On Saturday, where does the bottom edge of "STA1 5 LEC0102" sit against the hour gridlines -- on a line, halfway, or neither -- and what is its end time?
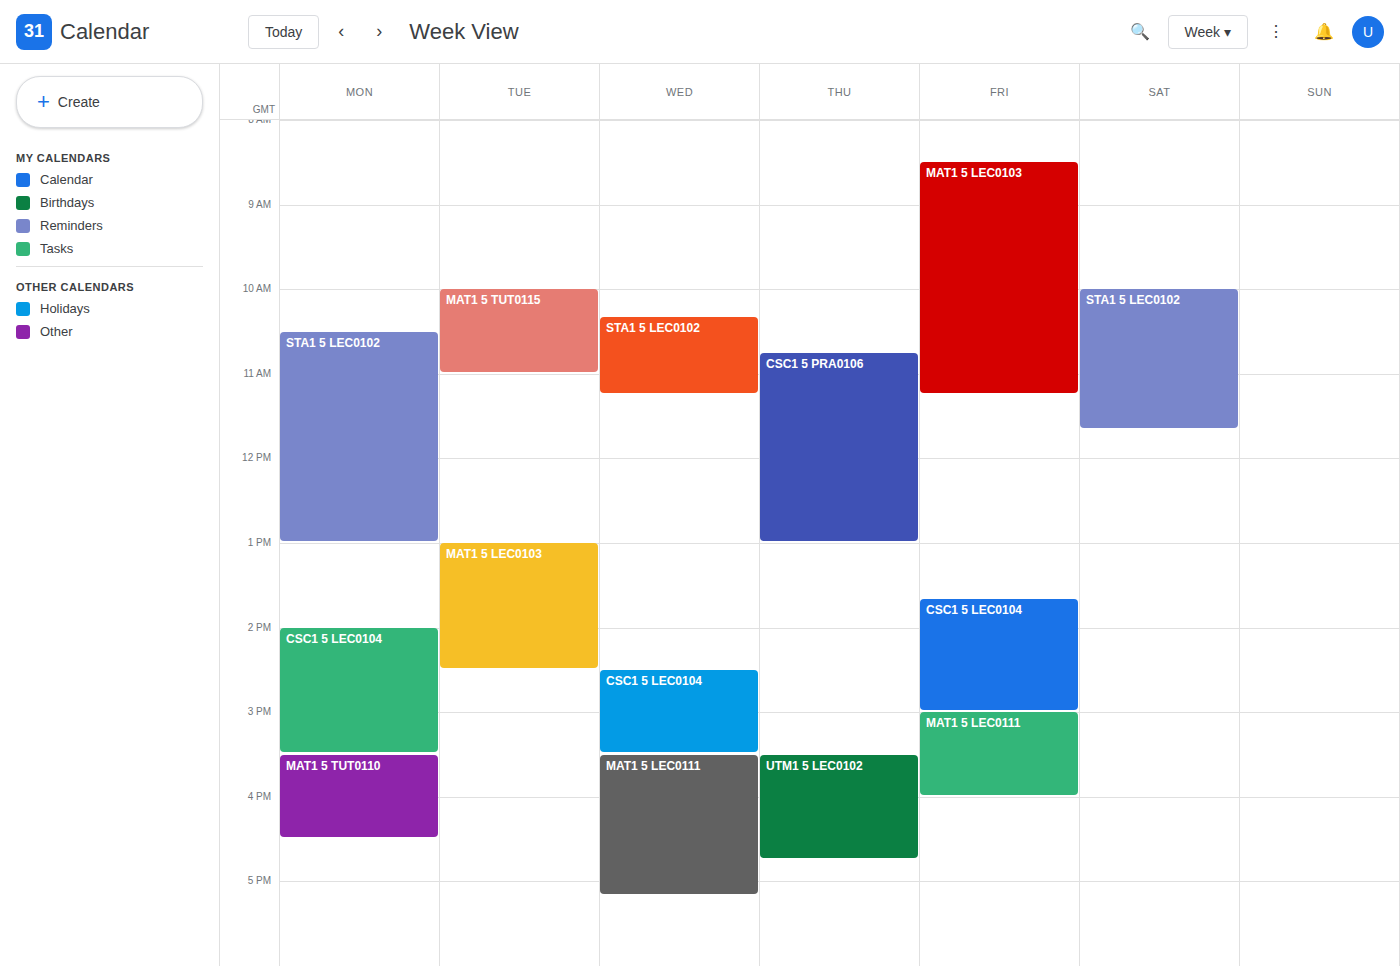
11:40 AM -- neither: 40 minutes below the 11 AM line and 20 minutes above the 12 PM line.